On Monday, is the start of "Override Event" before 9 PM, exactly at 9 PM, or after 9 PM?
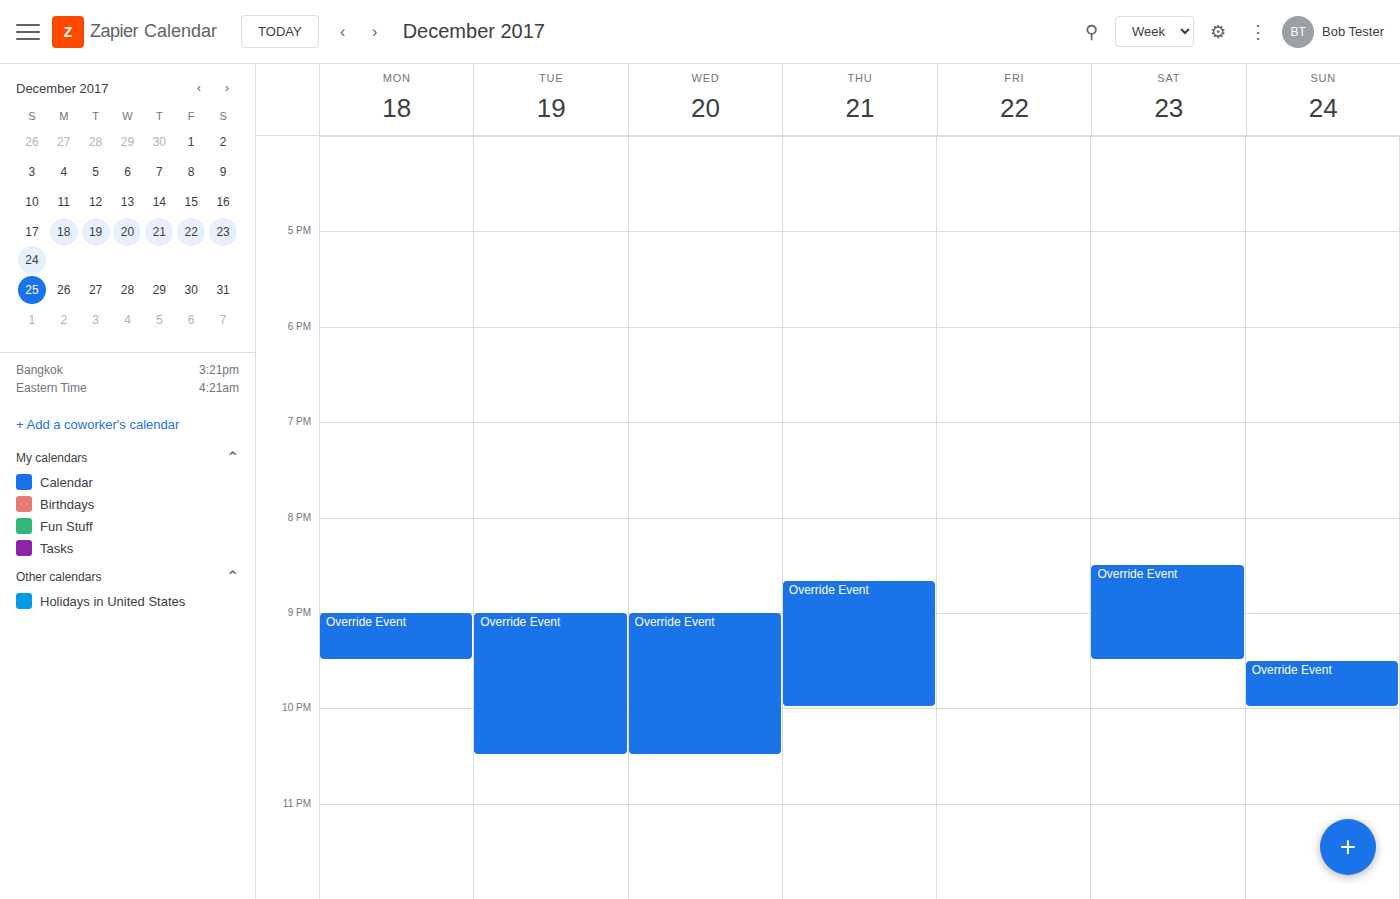
9:00 PM -- exactly at 9 PM, on the 9 PM line.